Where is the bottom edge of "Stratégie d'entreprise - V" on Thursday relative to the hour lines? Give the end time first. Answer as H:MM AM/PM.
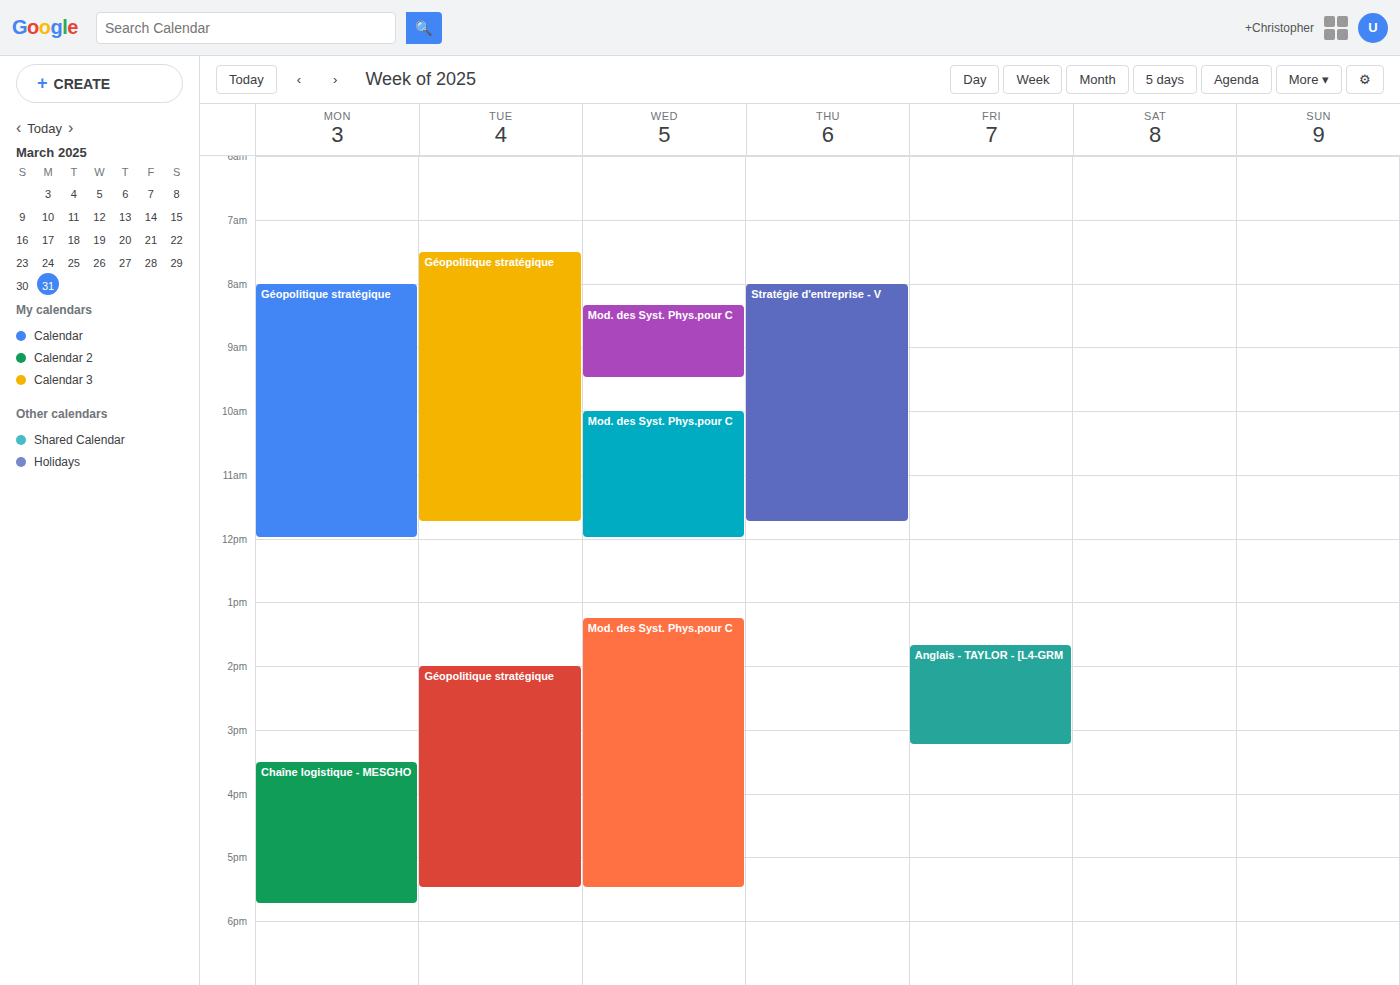
11:45 AM -- neither: three quarters of the way from the 11 AM line to the 12 PM line.